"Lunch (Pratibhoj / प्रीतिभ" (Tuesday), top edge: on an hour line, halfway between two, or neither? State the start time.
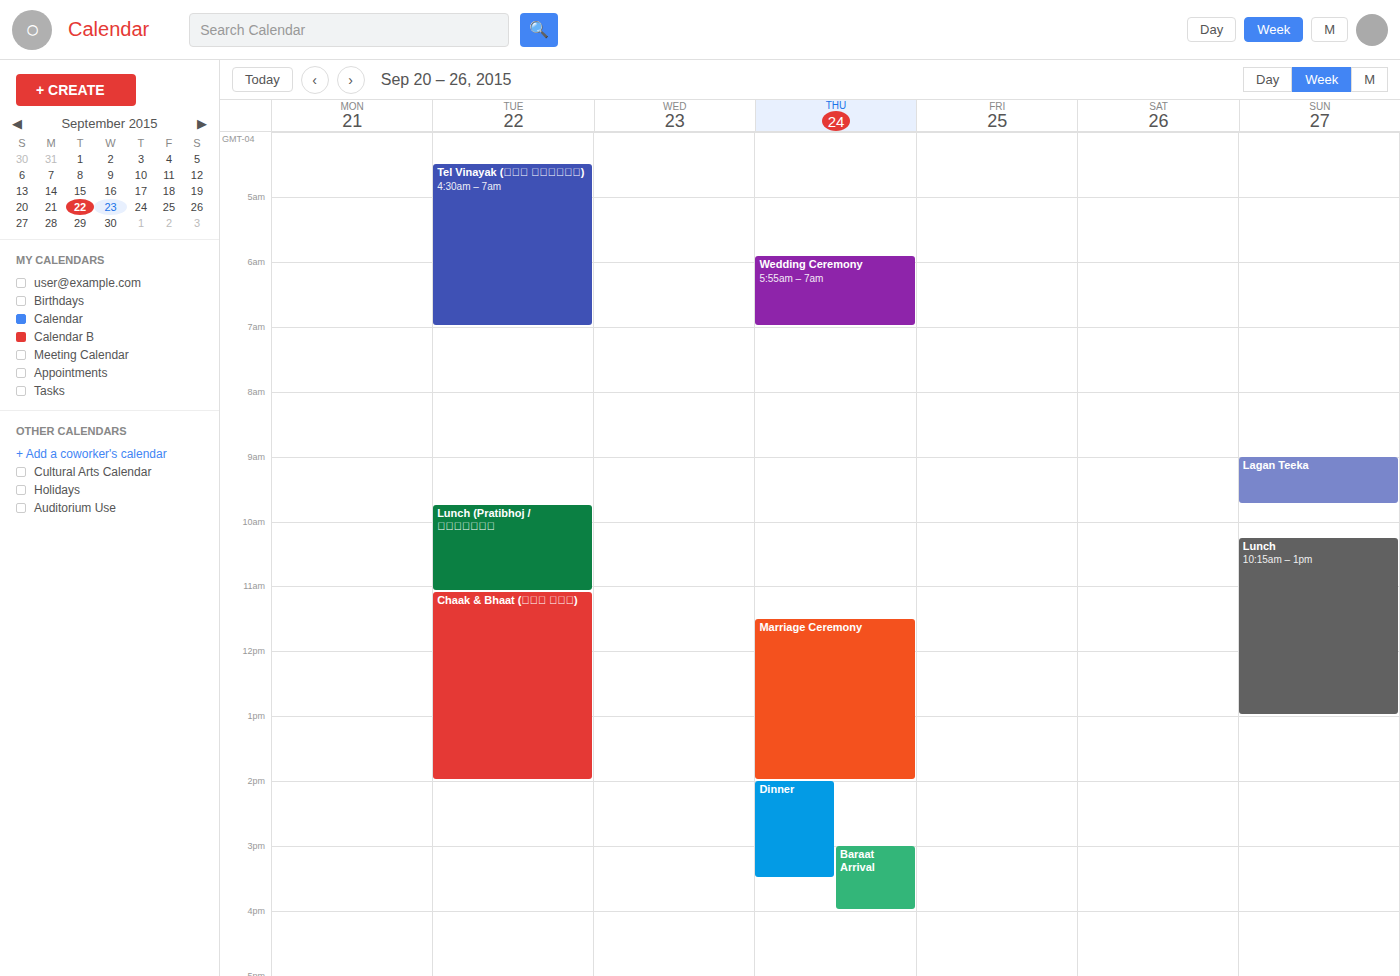
9:45 AM -- neither: three quarters of the way from the 9 AM line to the 10 AM line.